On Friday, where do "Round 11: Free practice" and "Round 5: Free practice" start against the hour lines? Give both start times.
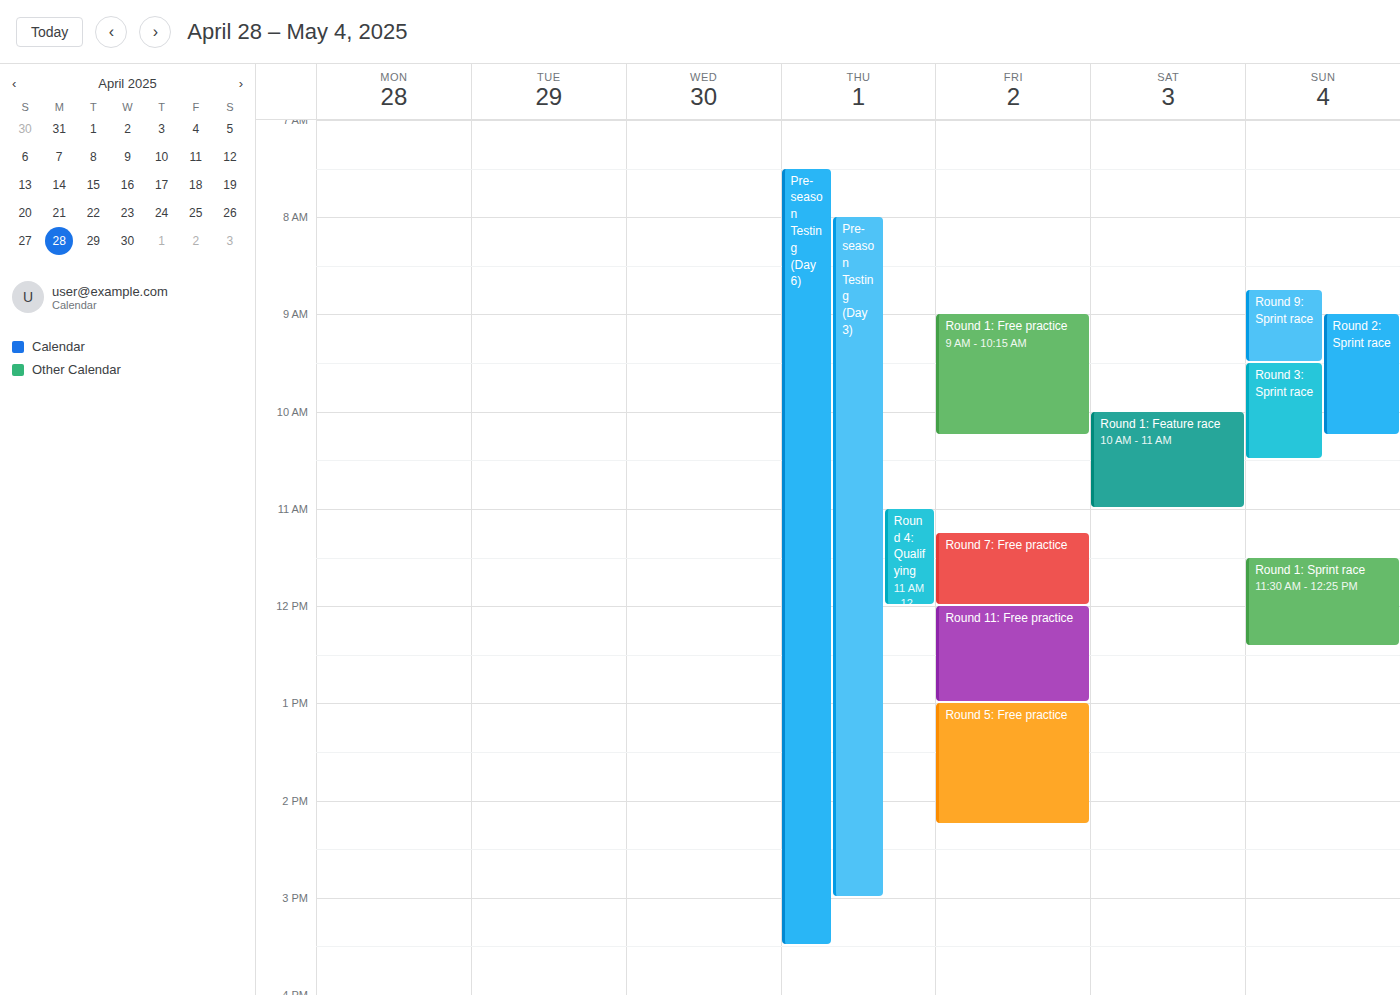
"Round 11: Free practice": 12:00 PM, exactly on the 12 PM line. "Round 5: Free practice": 1:00 PM, exactly on the 1 PM line.